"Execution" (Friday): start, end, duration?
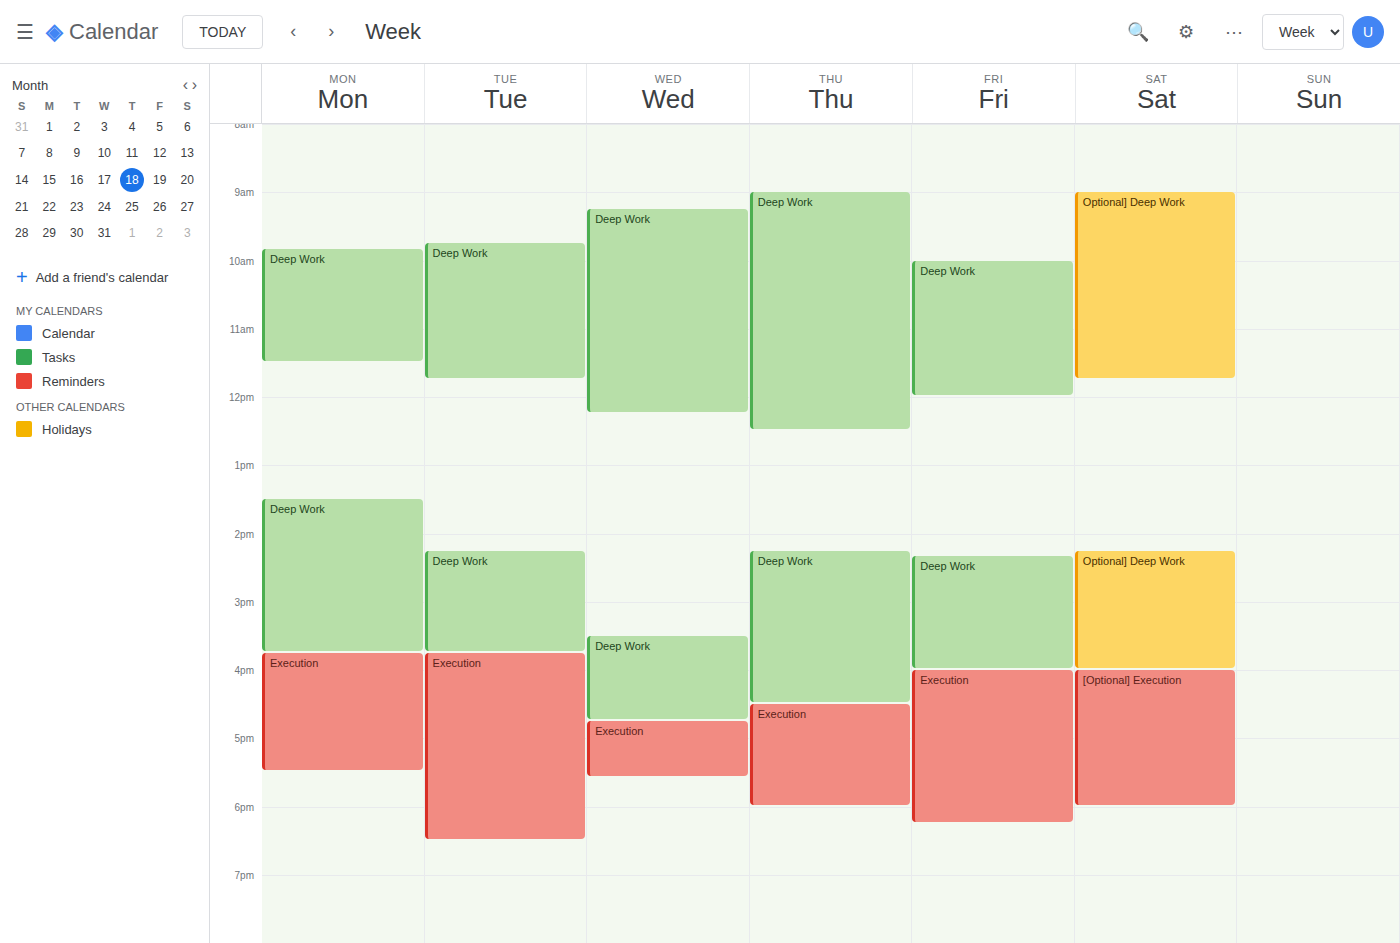
4:00 PM to 6:15 PM, 2 hours 15 minutes